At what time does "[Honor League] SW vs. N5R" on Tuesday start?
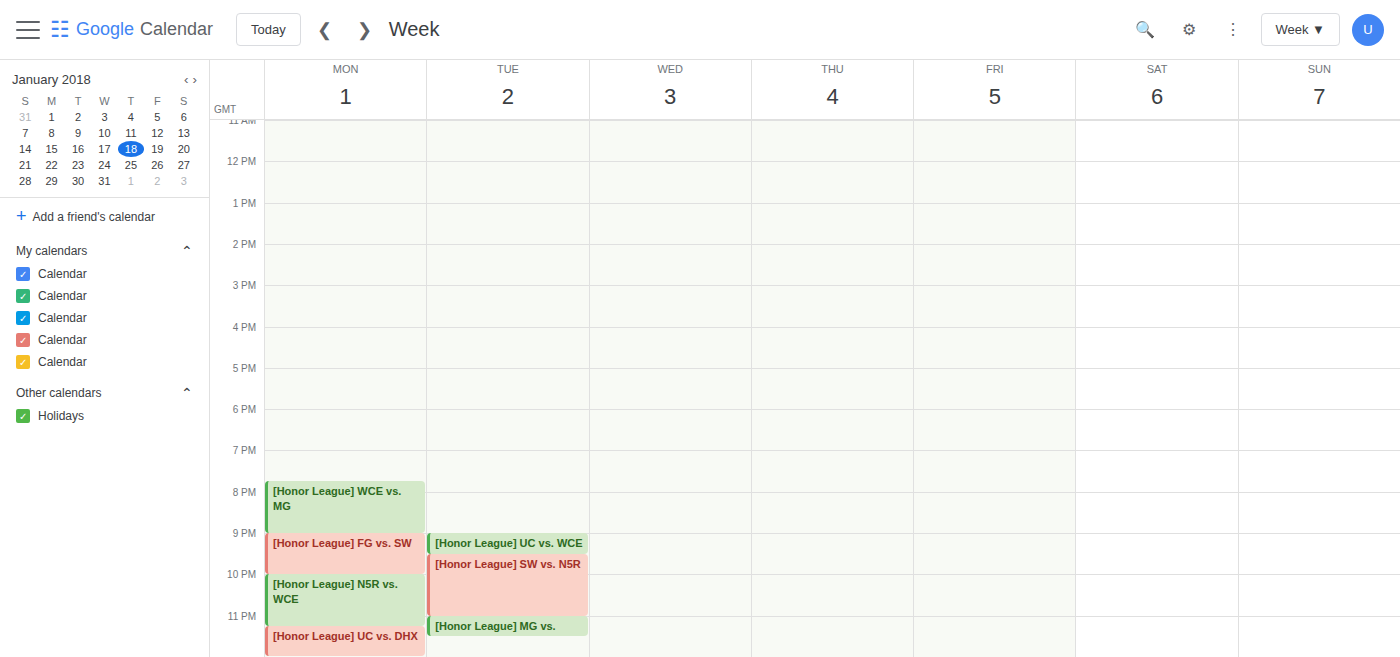
9:30 PM